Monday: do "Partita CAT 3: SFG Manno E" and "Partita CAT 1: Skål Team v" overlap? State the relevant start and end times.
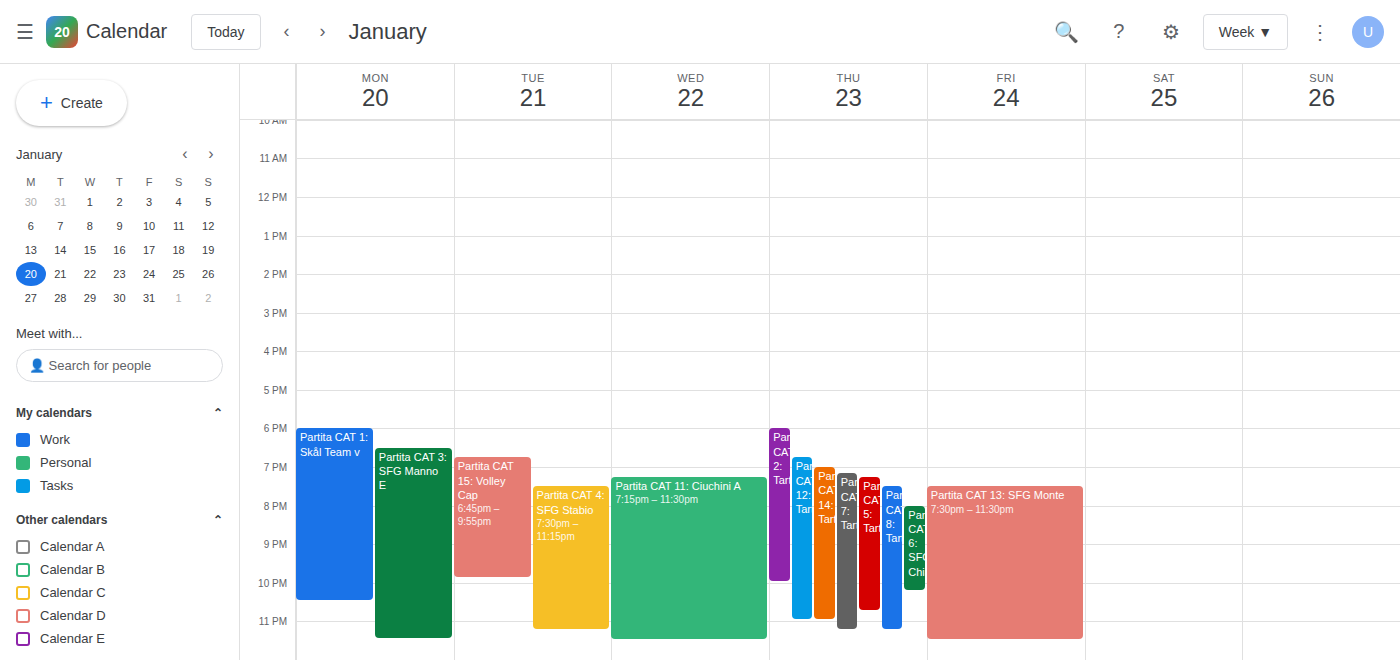
"Partita CAT 3: SFG Manno E" starts at 6:30 PM, before "Partita CAT 1: Skål Team v" ends at 10:30 PM -- they overlap.